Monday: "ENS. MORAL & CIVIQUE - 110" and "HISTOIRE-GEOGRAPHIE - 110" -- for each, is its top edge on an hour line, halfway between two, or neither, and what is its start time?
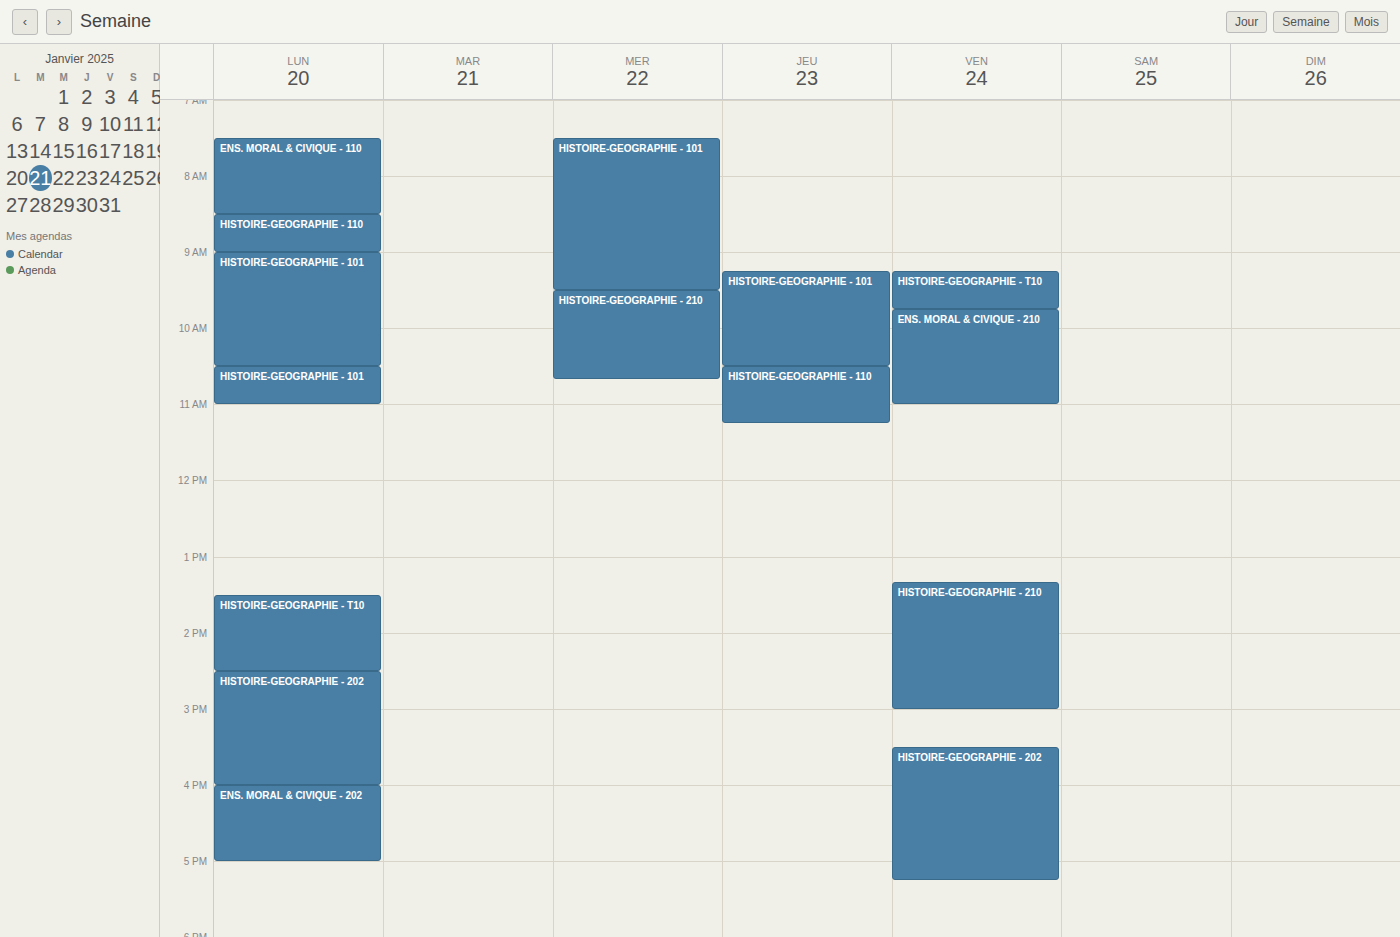
"ENS. MORAL & CIVIQUE - 110": 7:30 AM, halfway between the 7 AM and 8 AM lines. "HISTOIRE-GEOGRAPHIE - 110": 8:30 AM, halfway between the 8 AM and 9 AM lines.